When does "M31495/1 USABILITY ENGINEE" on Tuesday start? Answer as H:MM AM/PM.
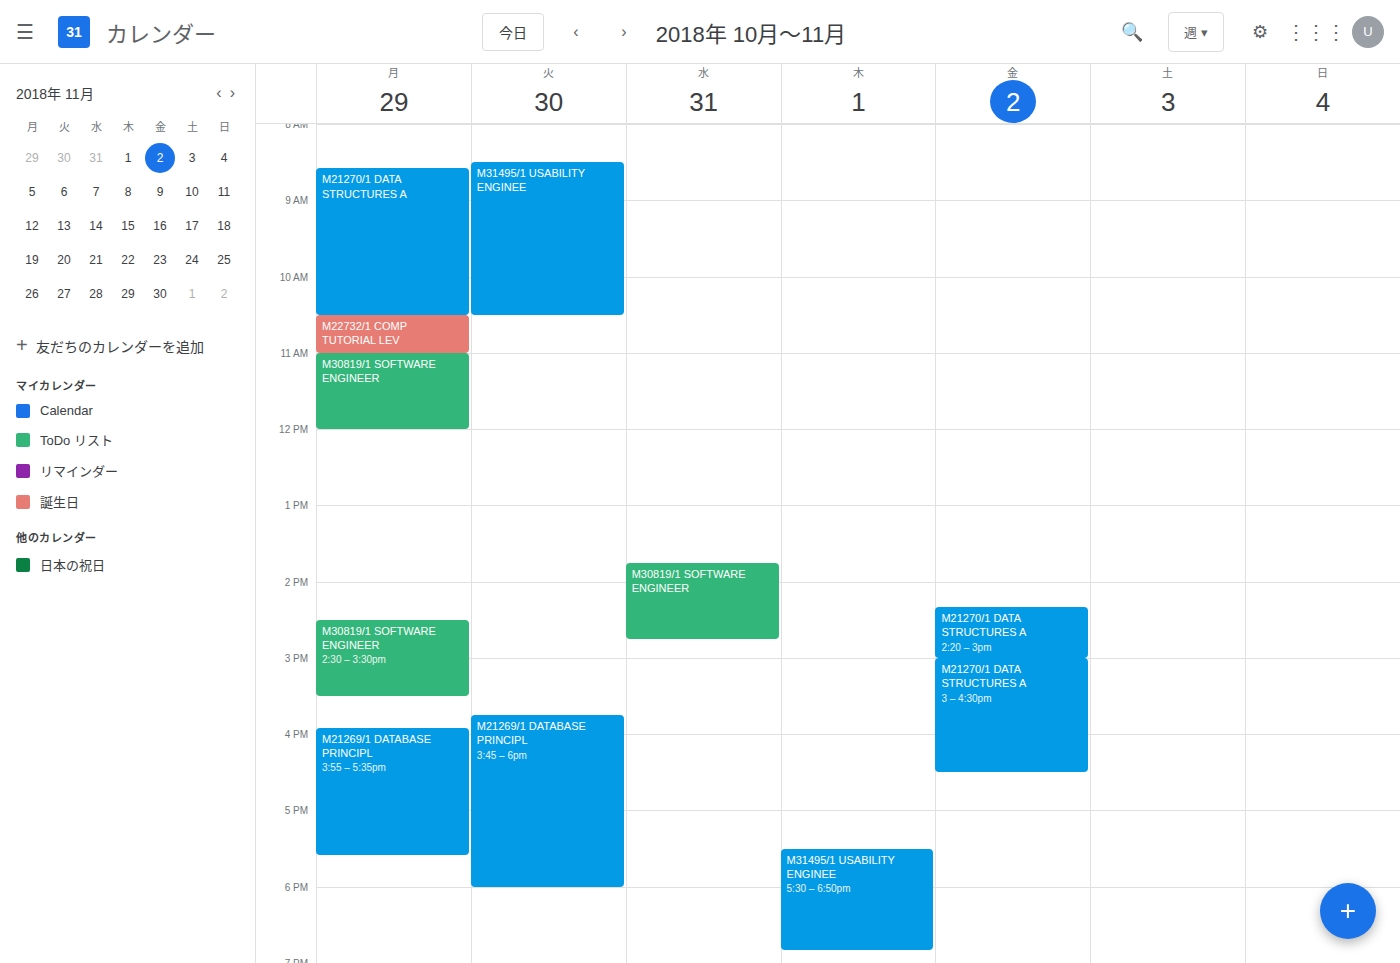
8:30 AM